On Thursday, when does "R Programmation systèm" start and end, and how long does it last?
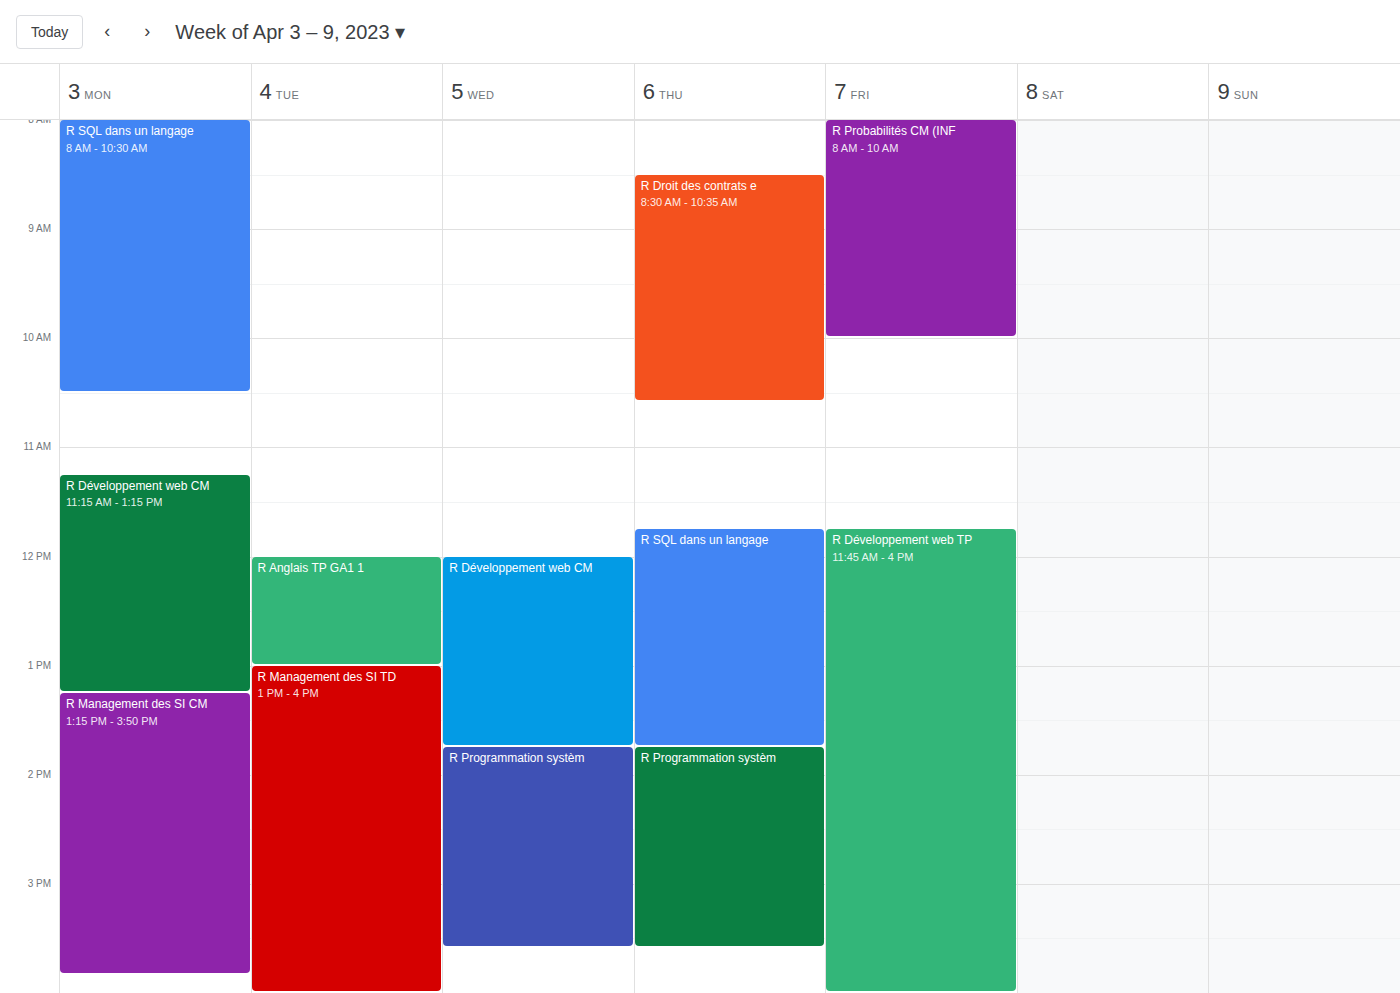
1:45 PM to 3:35 PM, 1 hour 50 minutes